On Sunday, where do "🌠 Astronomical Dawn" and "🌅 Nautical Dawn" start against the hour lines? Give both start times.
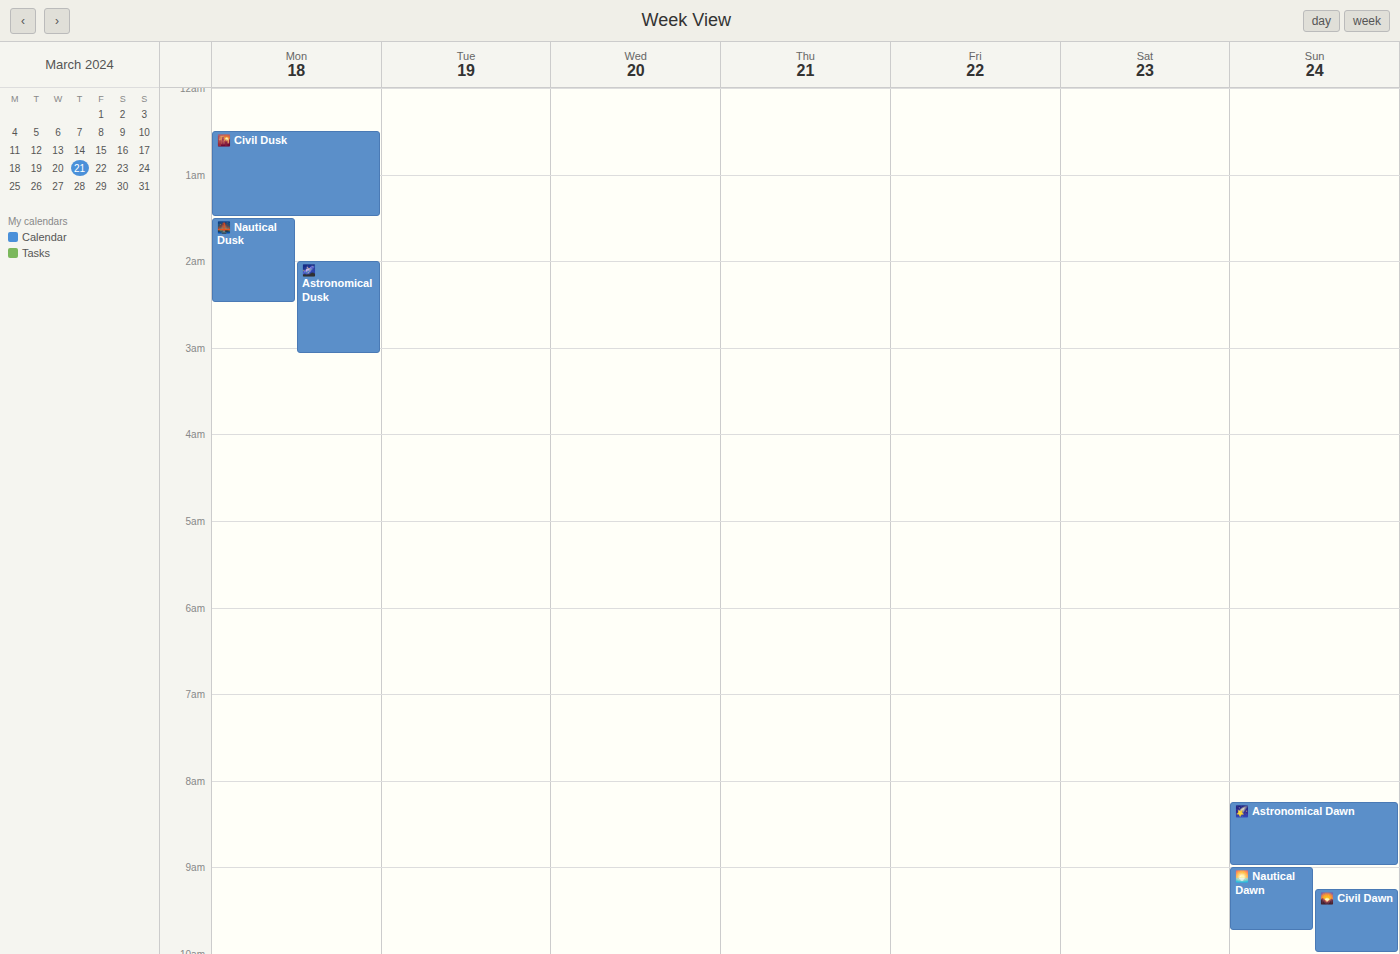
"🌠 Astronomical Dawn": 8:15 AM, neither: a quarter of the way from the 8 AM line to the 9 AM line. "🌅 Nautical Dawn": 9:00 AM, exactly on the 9 AM line.